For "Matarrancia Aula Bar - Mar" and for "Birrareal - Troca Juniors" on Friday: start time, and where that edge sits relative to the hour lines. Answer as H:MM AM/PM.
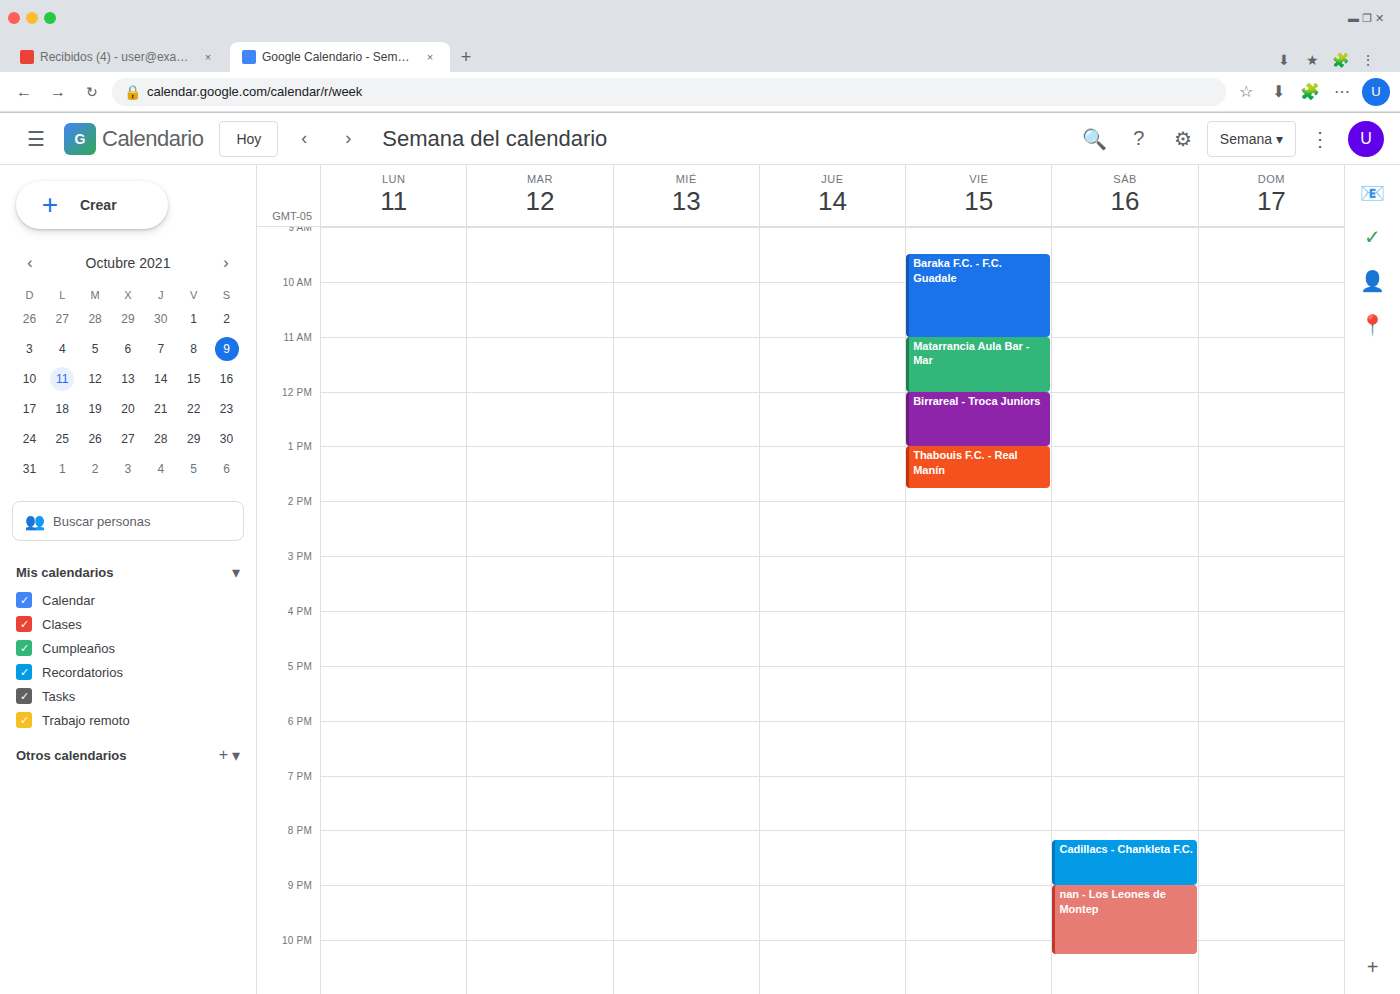
"Matarrancia Aula Bar - Mar": 11:00 AM, exactly on the 11 AM line. "Birrareal - Troca Juniors": 12:00 PM, exactly on the 12 PM line.